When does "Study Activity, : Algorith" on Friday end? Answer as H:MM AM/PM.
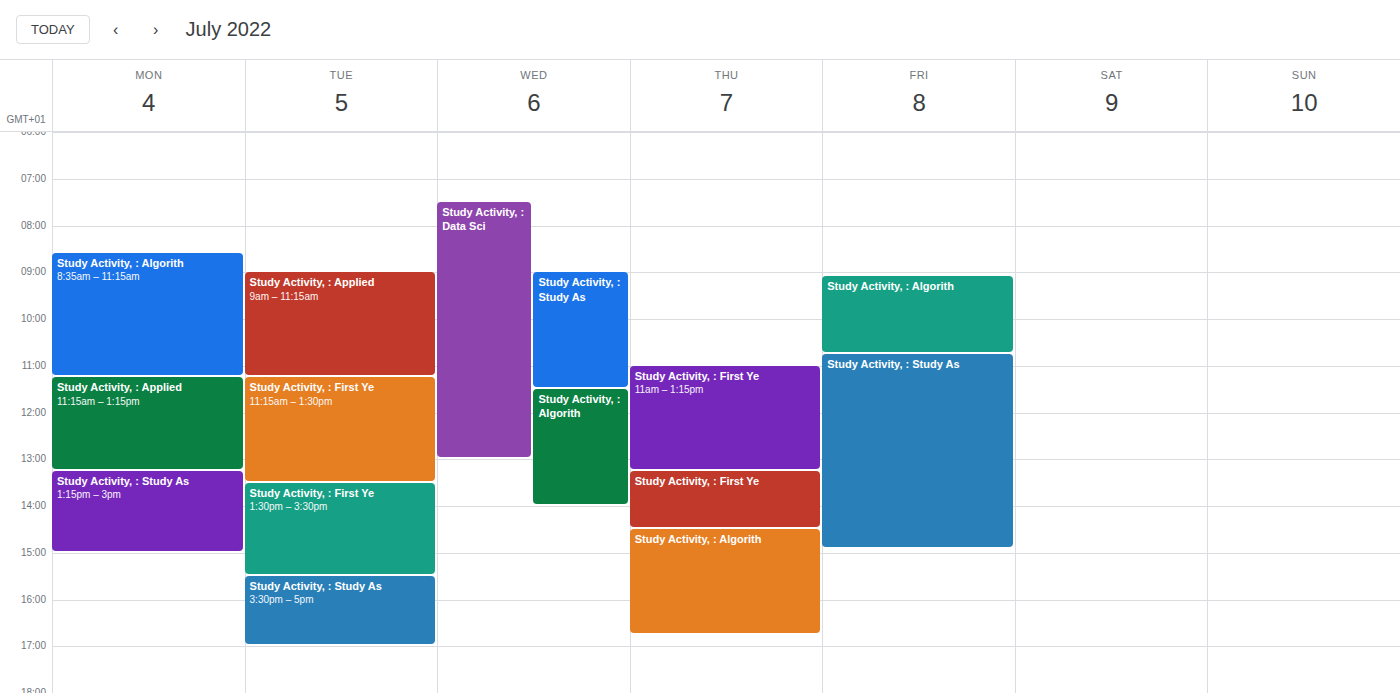
10:45 AM